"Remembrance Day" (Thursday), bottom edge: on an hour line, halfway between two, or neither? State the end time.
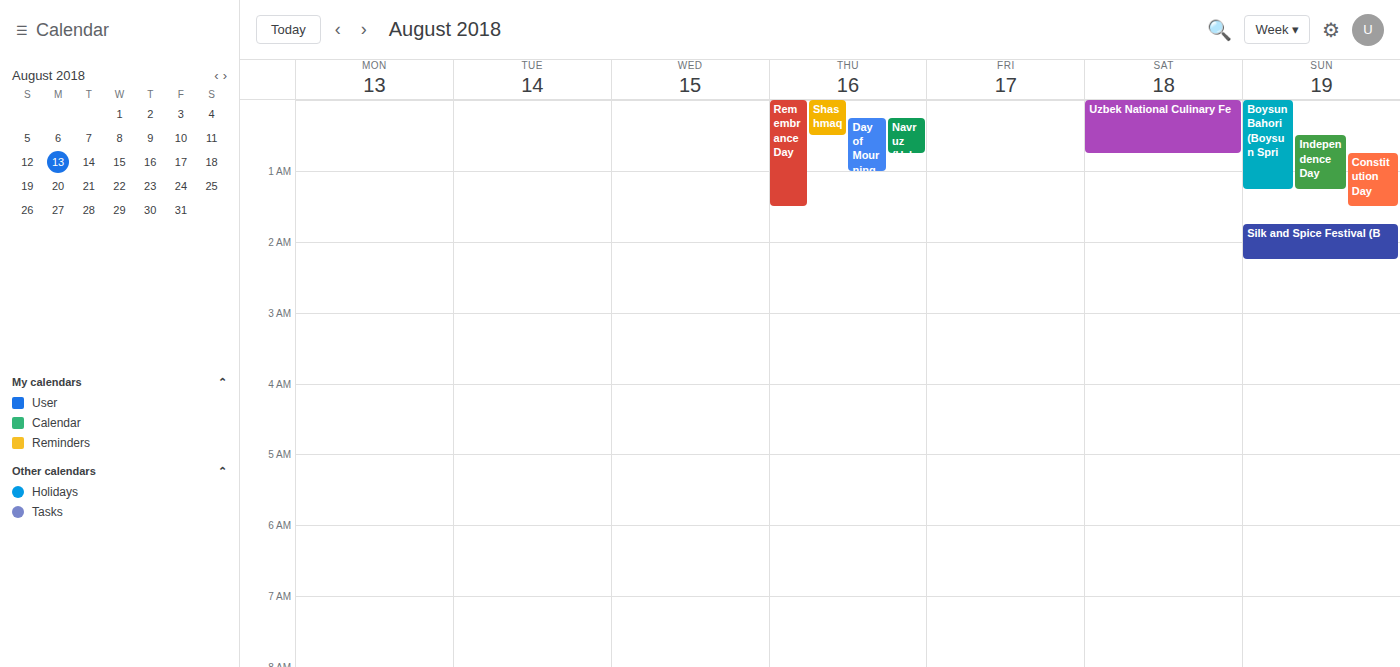
1:30 AM -- halfway between the 1 AM and 2 AM lines.